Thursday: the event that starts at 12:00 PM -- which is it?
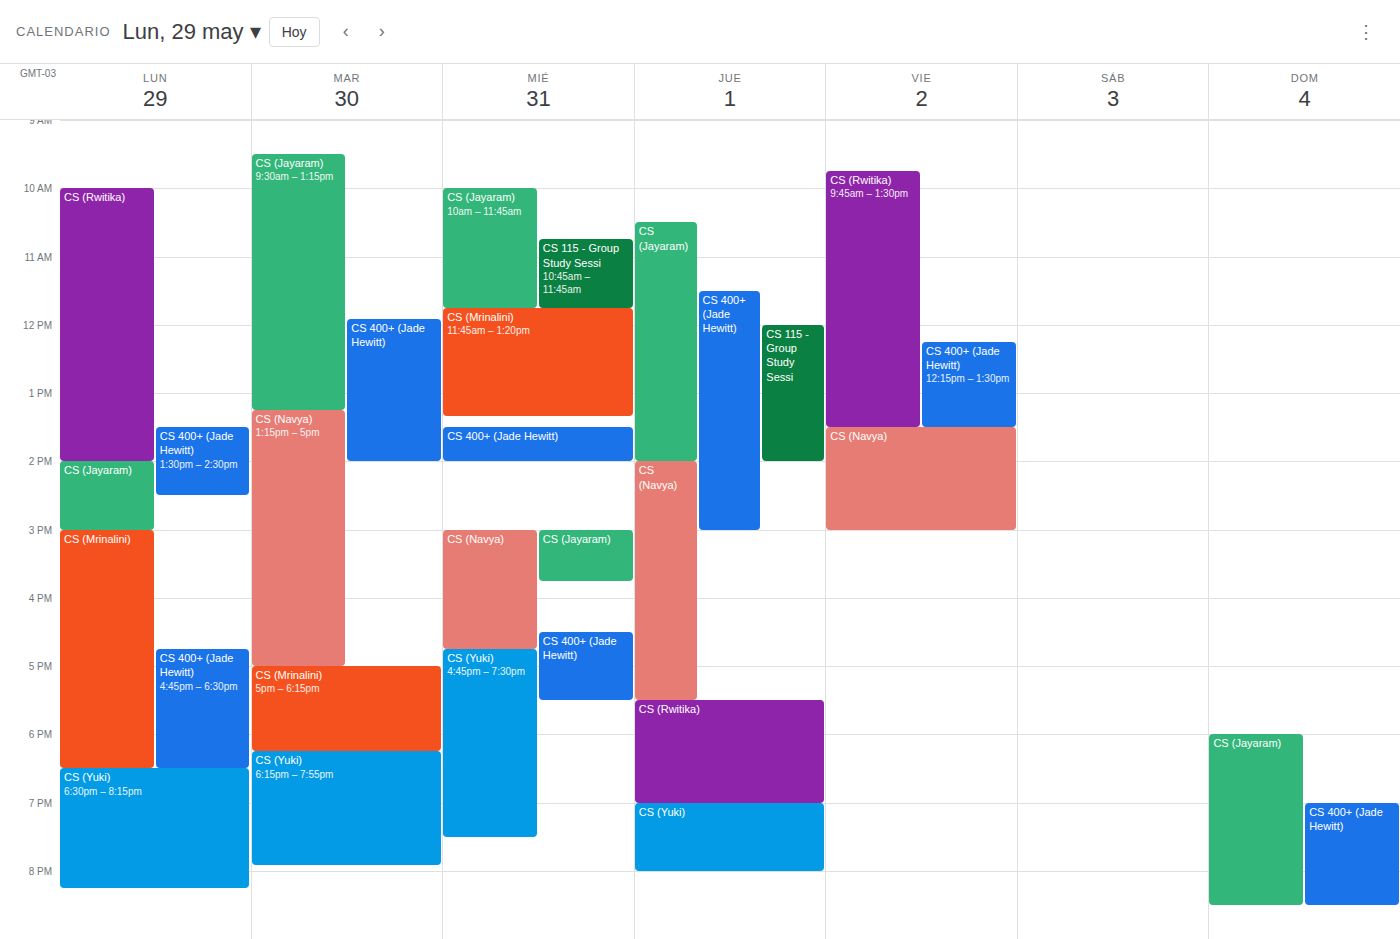
"CS 115 - Group Study Sessi"